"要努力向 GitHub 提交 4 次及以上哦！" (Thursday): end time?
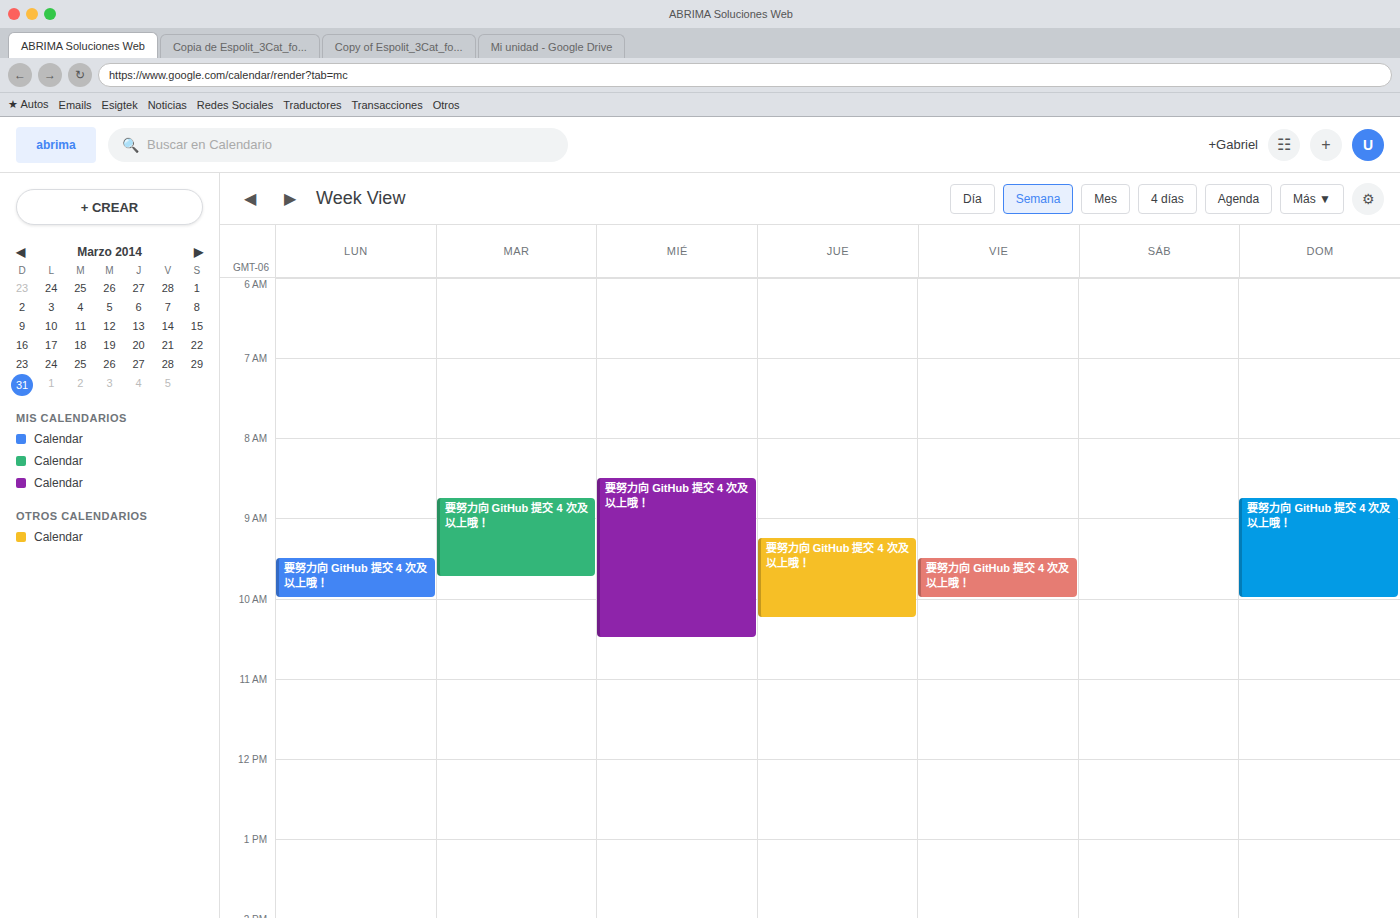
10:15 AM